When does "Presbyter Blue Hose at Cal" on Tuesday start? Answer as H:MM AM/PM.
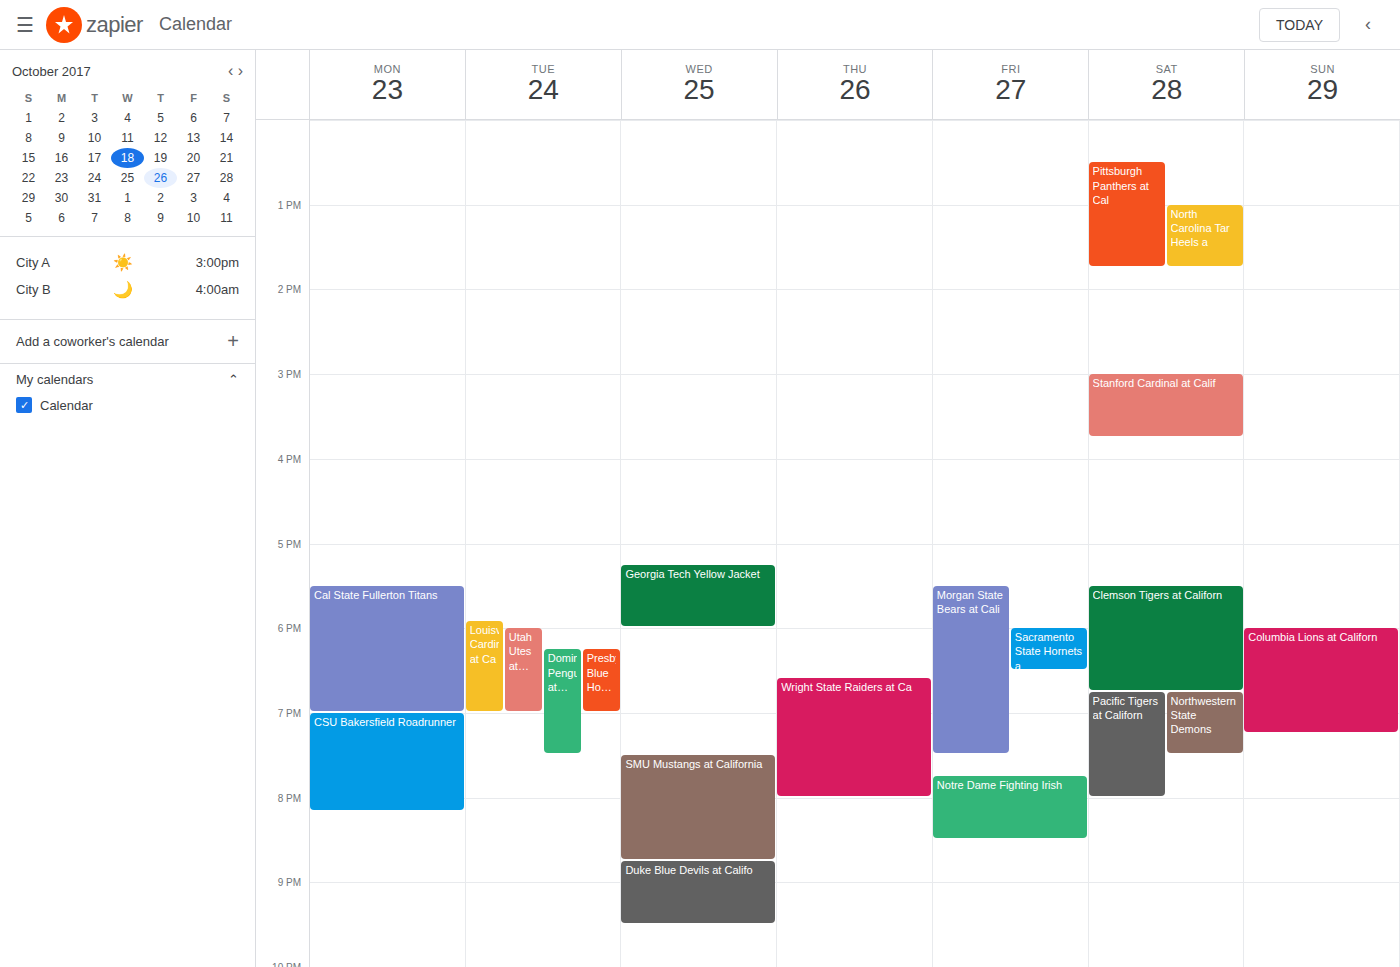
6:15 PM